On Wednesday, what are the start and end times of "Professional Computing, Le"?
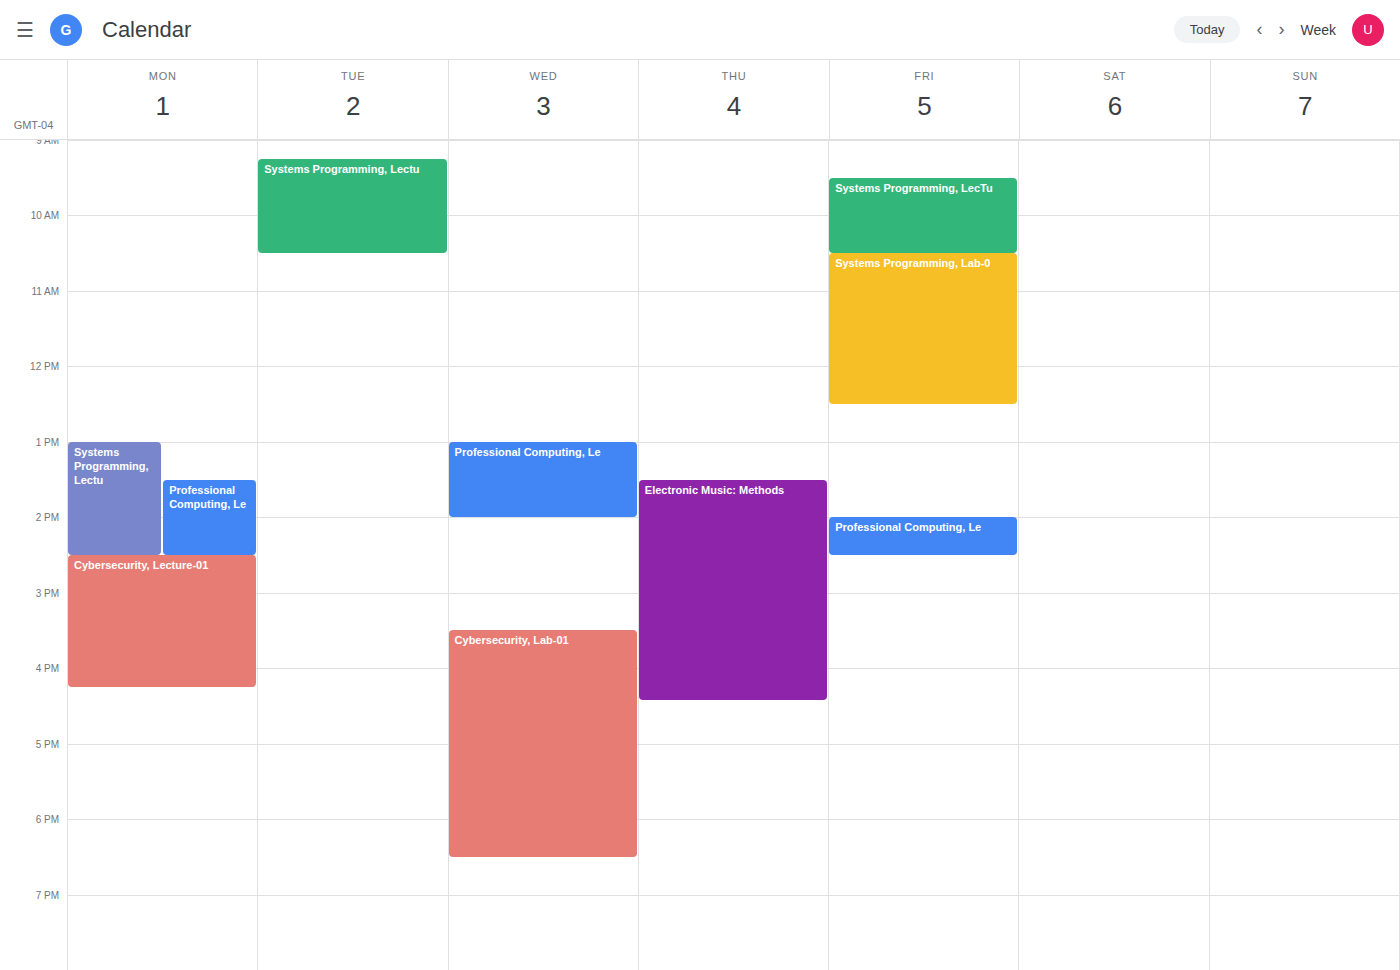
1:00 PM to 2:00 PM